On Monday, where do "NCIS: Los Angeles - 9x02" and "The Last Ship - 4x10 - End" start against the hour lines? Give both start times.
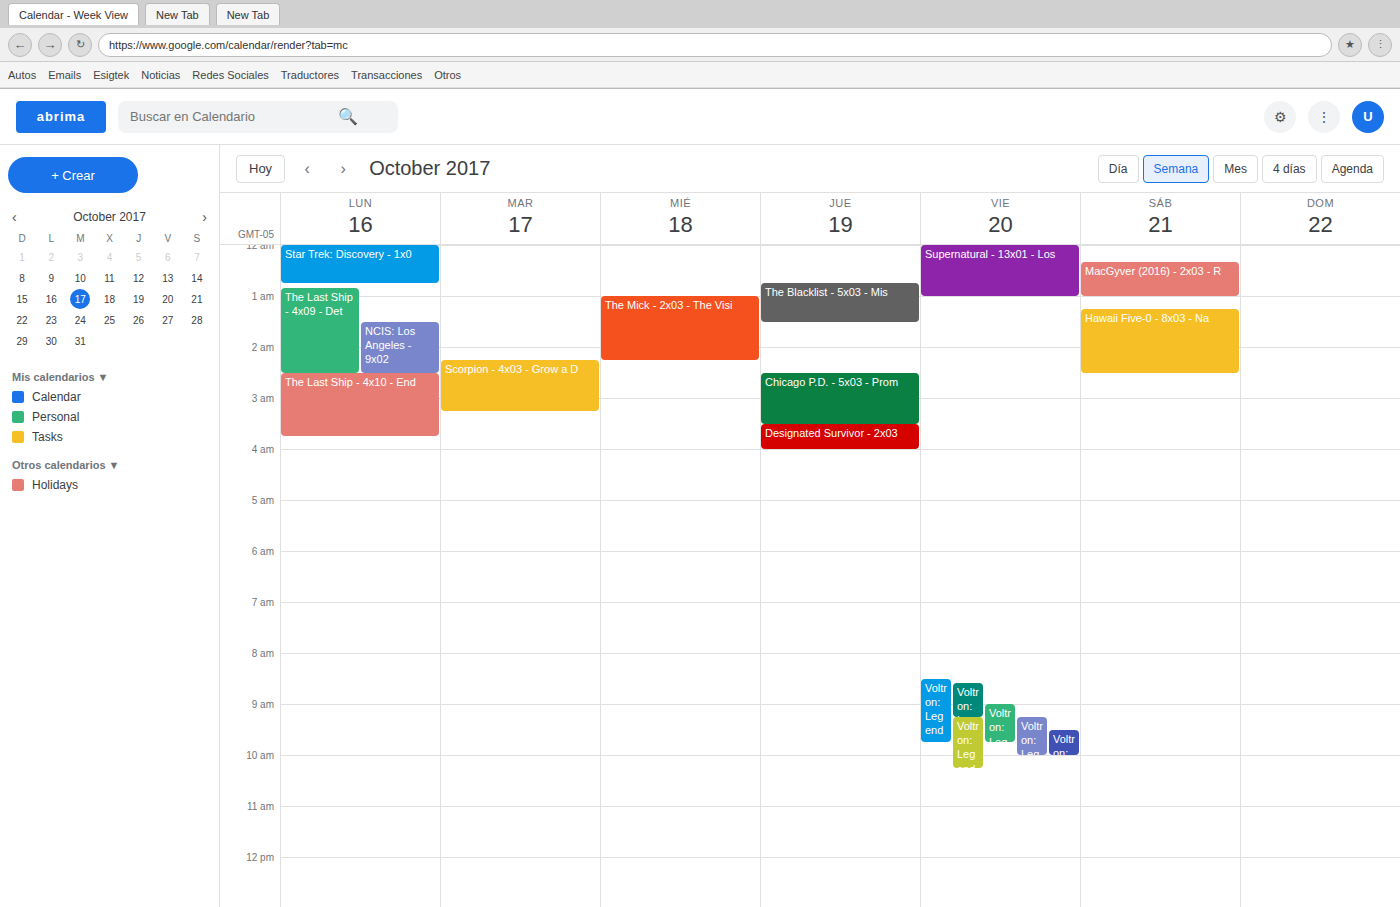
"NCIS: Los Angeles - 9x02": 01:30, halfway between the 01:00 and 02:00 lines. "The Last Ship - 4x10 - End": 02:30, halfway between the 02:00 and 03:00 lines.